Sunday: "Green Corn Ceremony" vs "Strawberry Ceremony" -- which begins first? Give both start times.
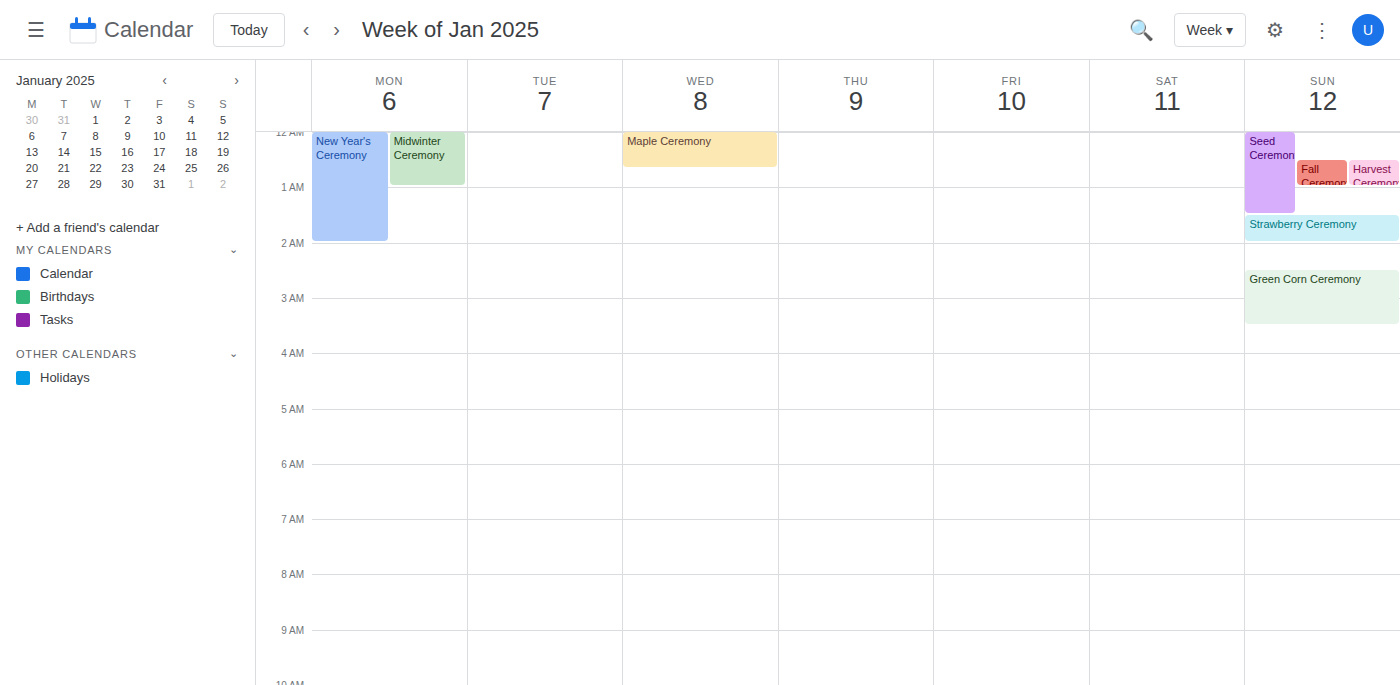
"Strawberry Ceremony" 1:30 AM; "Green Corn Ceremony" 2:30 AM.